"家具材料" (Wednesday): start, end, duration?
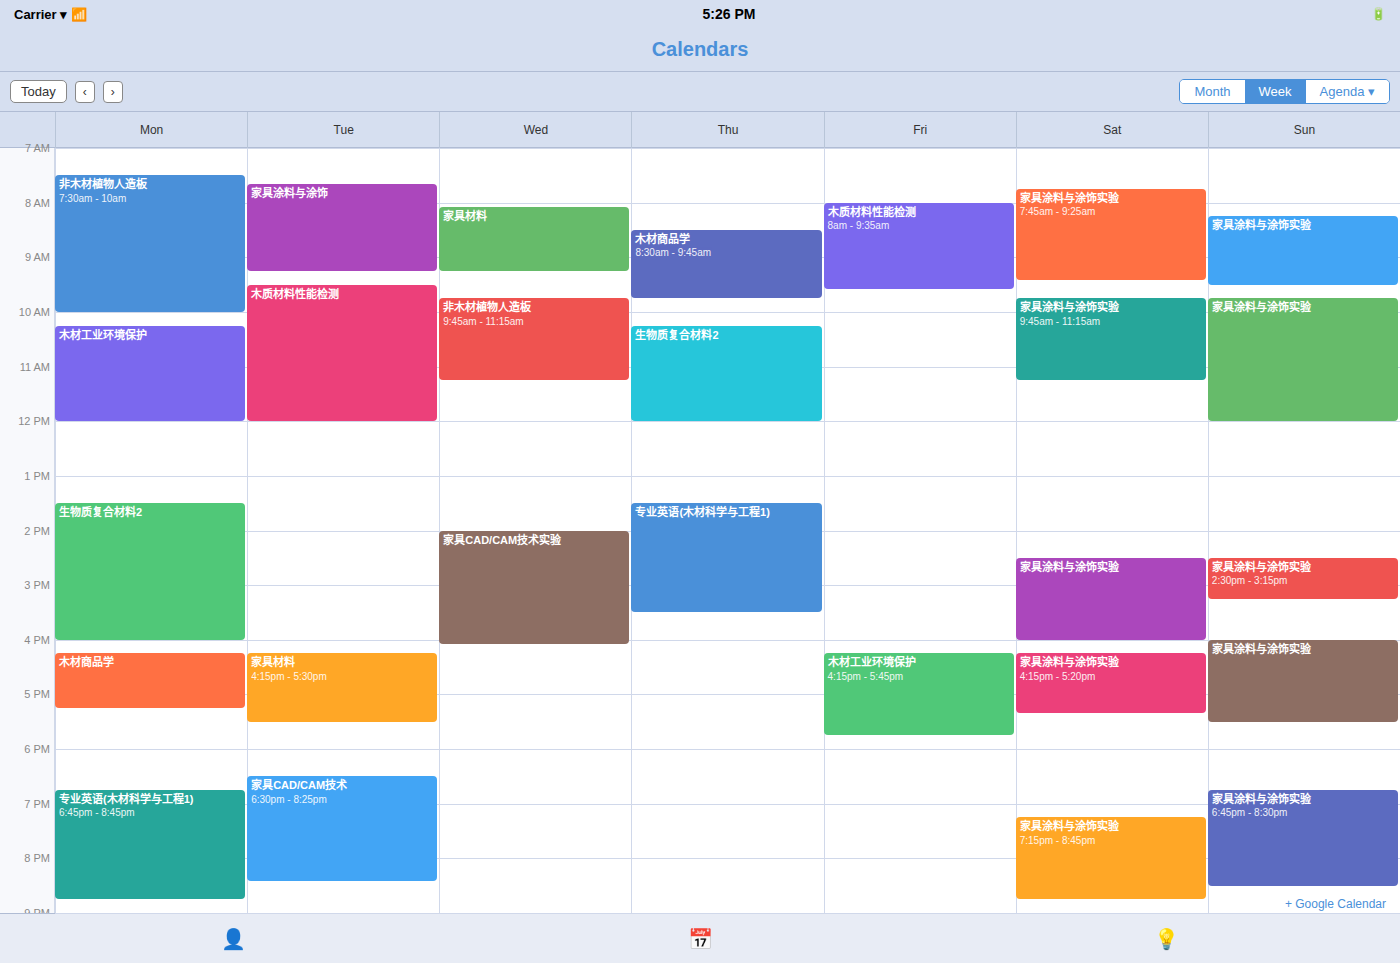
8:05 AM to 9:15 AM, 1 hour 10 minutes